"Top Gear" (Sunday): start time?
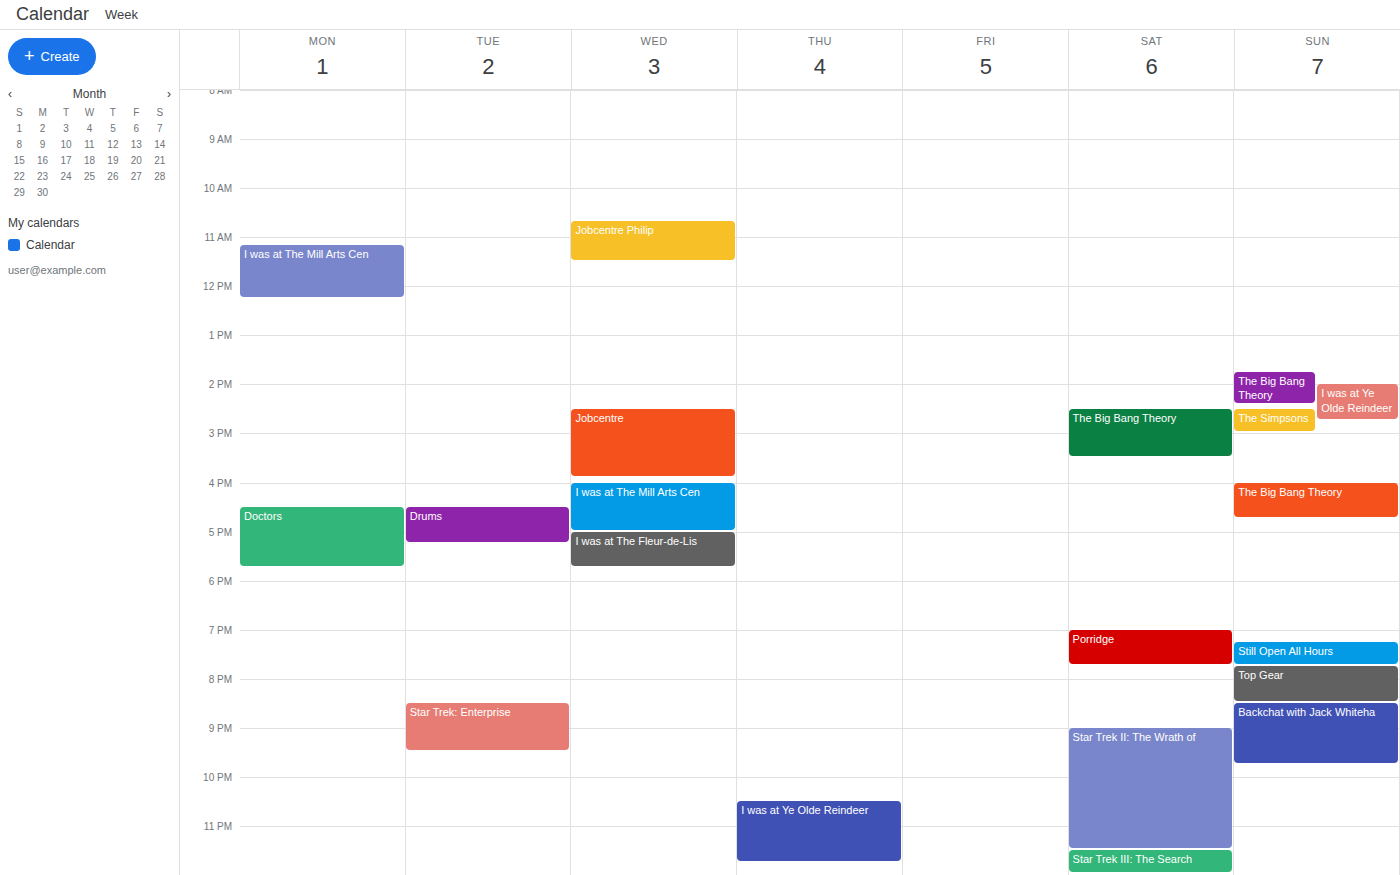
7:45 PM